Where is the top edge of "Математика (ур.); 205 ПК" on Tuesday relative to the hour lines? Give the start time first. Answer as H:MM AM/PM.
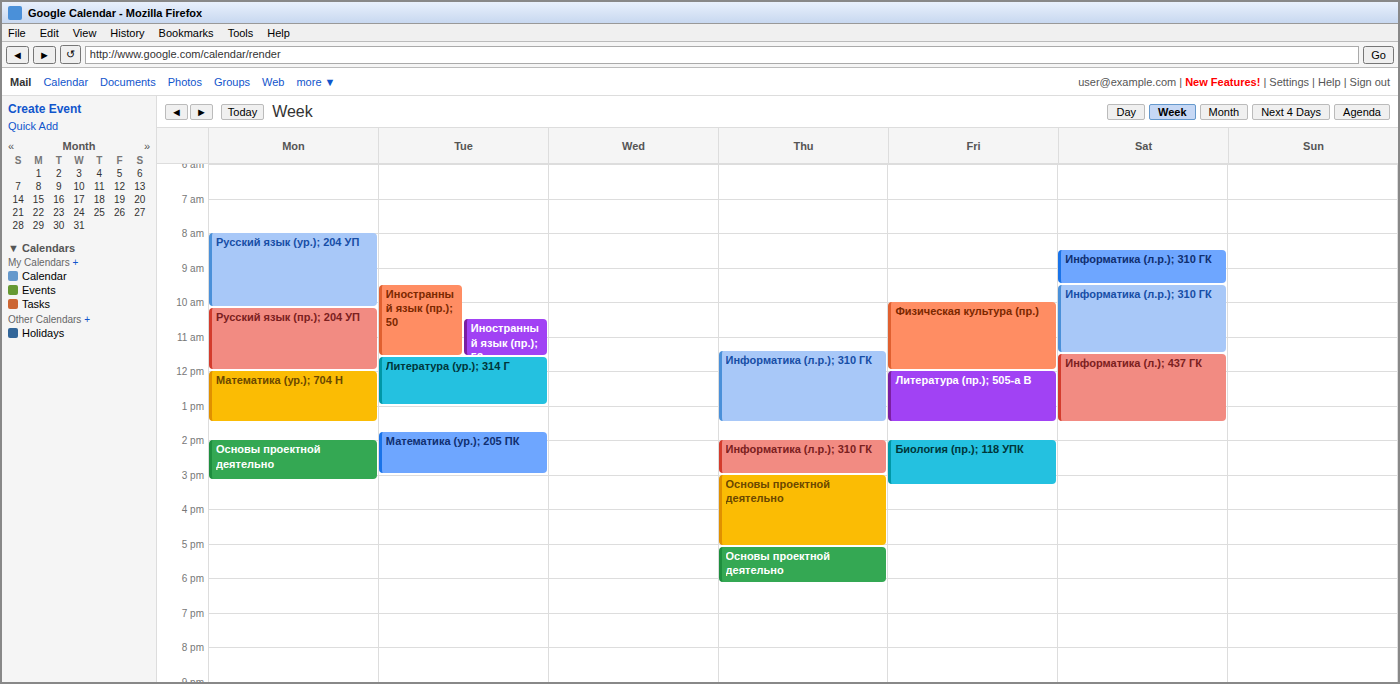
1:45 PM -- neither: three quarters of the way from the 1 PM line to the 2 PM line.